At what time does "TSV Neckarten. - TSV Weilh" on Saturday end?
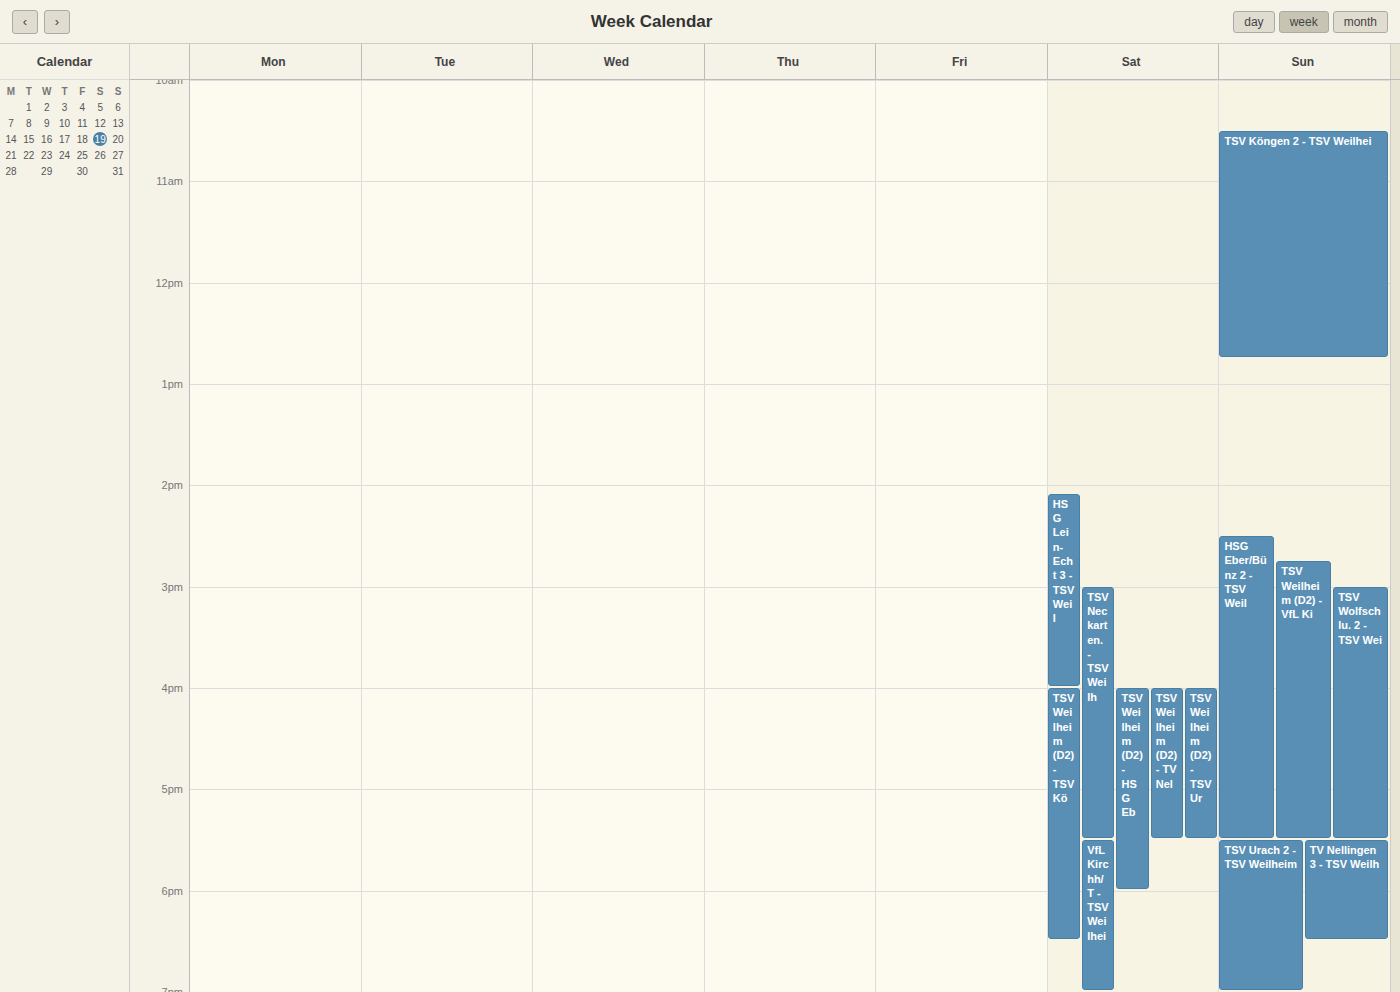
5:30 PM